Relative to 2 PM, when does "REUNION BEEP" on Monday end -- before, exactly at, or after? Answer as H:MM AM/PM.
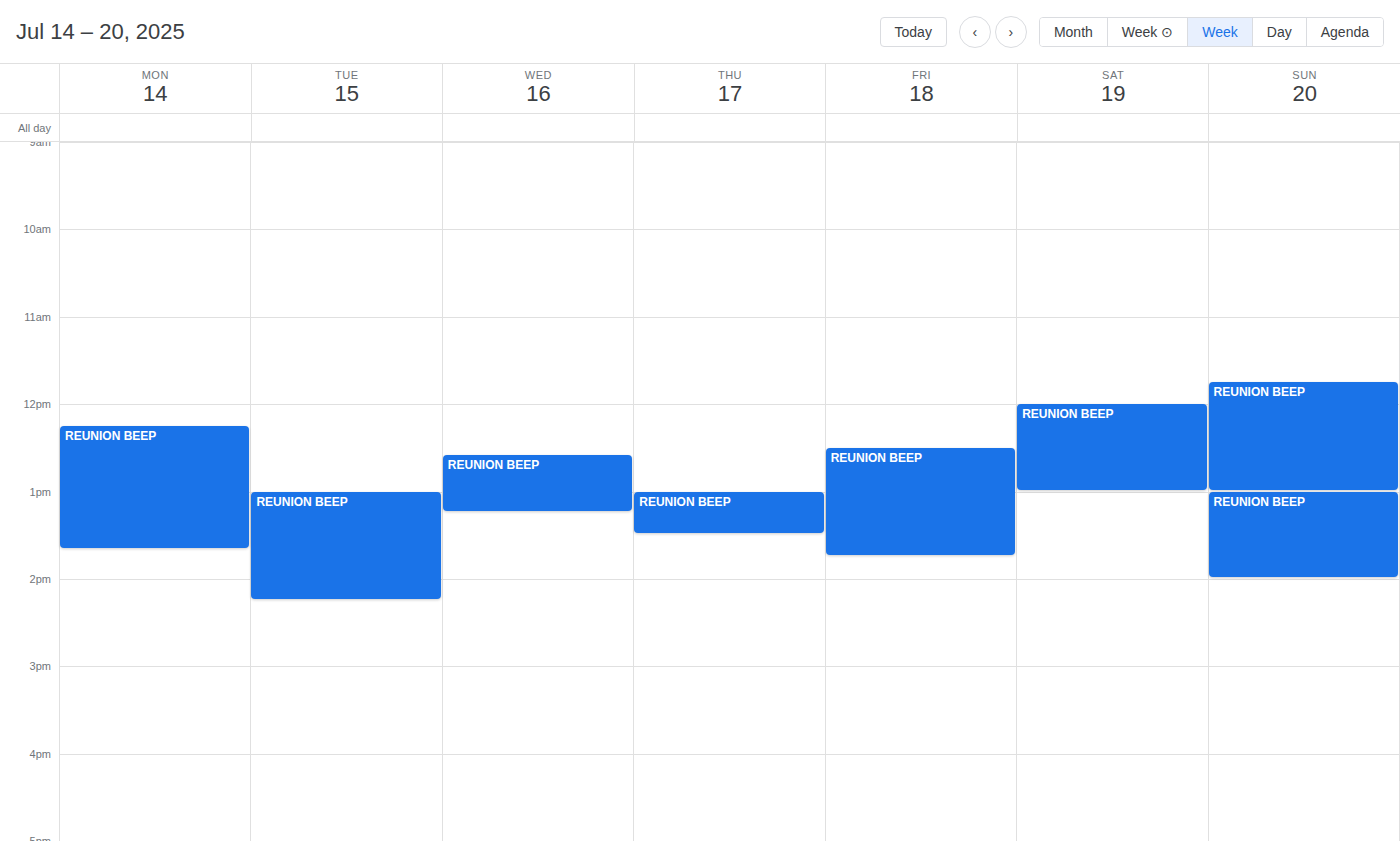
1:40 PM -- before 2 PM, 20 minutes above the 2 PM line.